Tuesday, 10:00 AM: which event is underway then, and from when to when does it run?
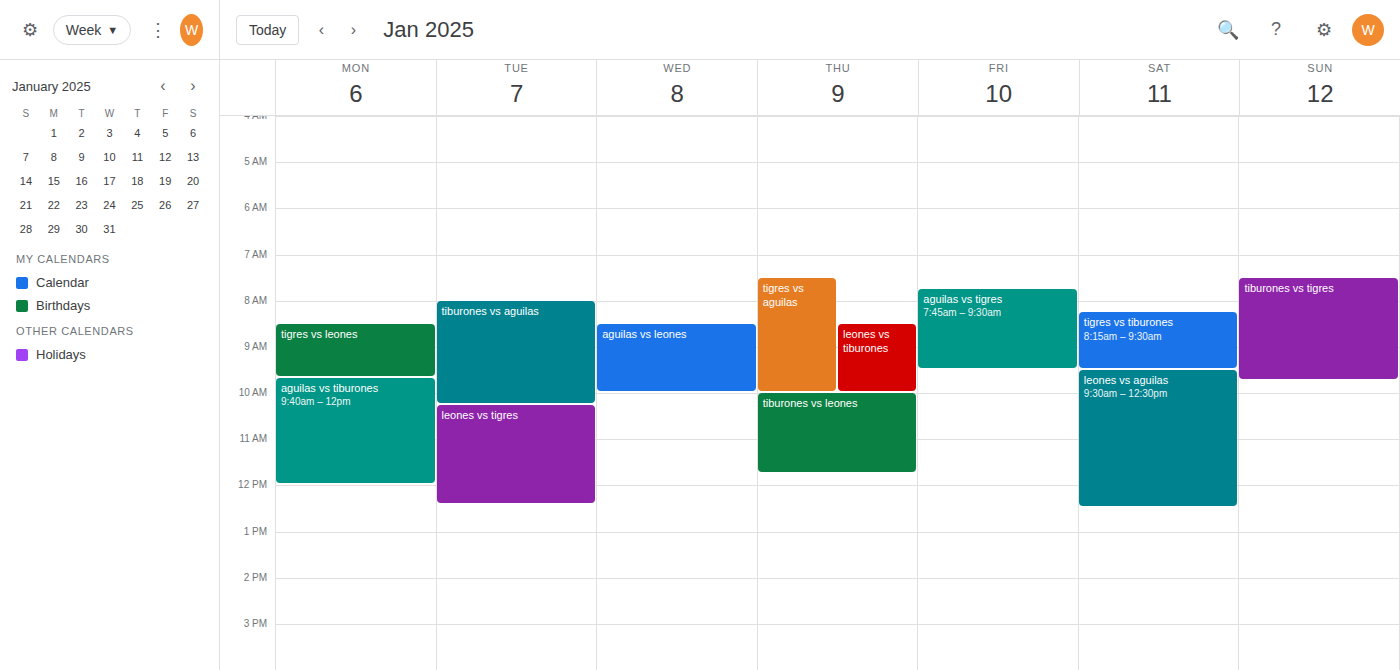
"tiburones vs aguilas", 8:00 AM to 10:15 AM